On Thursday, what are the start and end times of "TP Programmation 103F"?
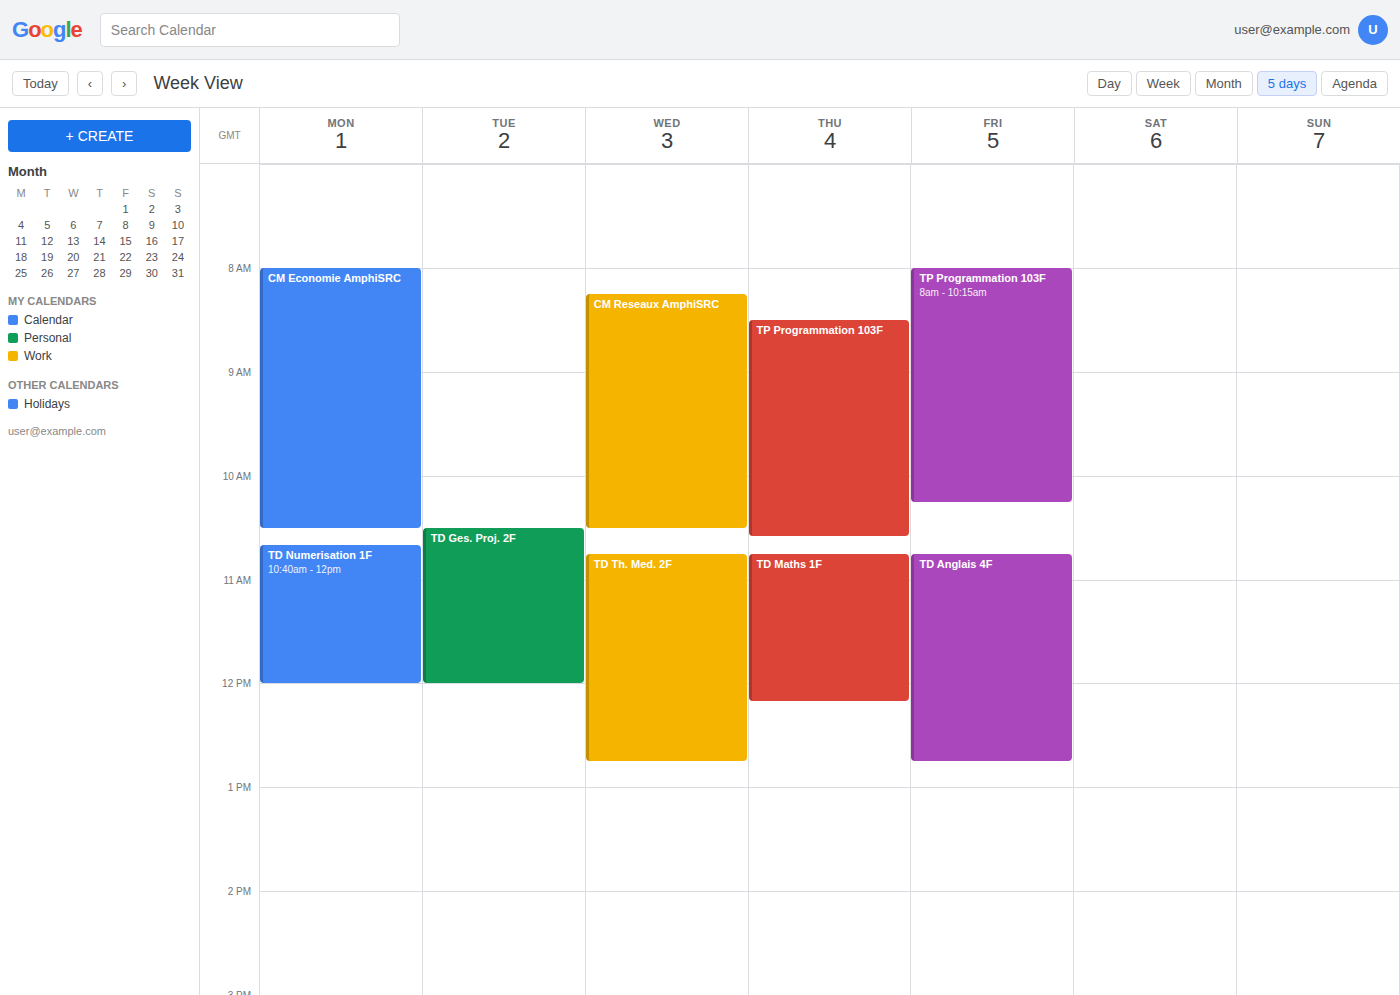
08:30 to 10:35